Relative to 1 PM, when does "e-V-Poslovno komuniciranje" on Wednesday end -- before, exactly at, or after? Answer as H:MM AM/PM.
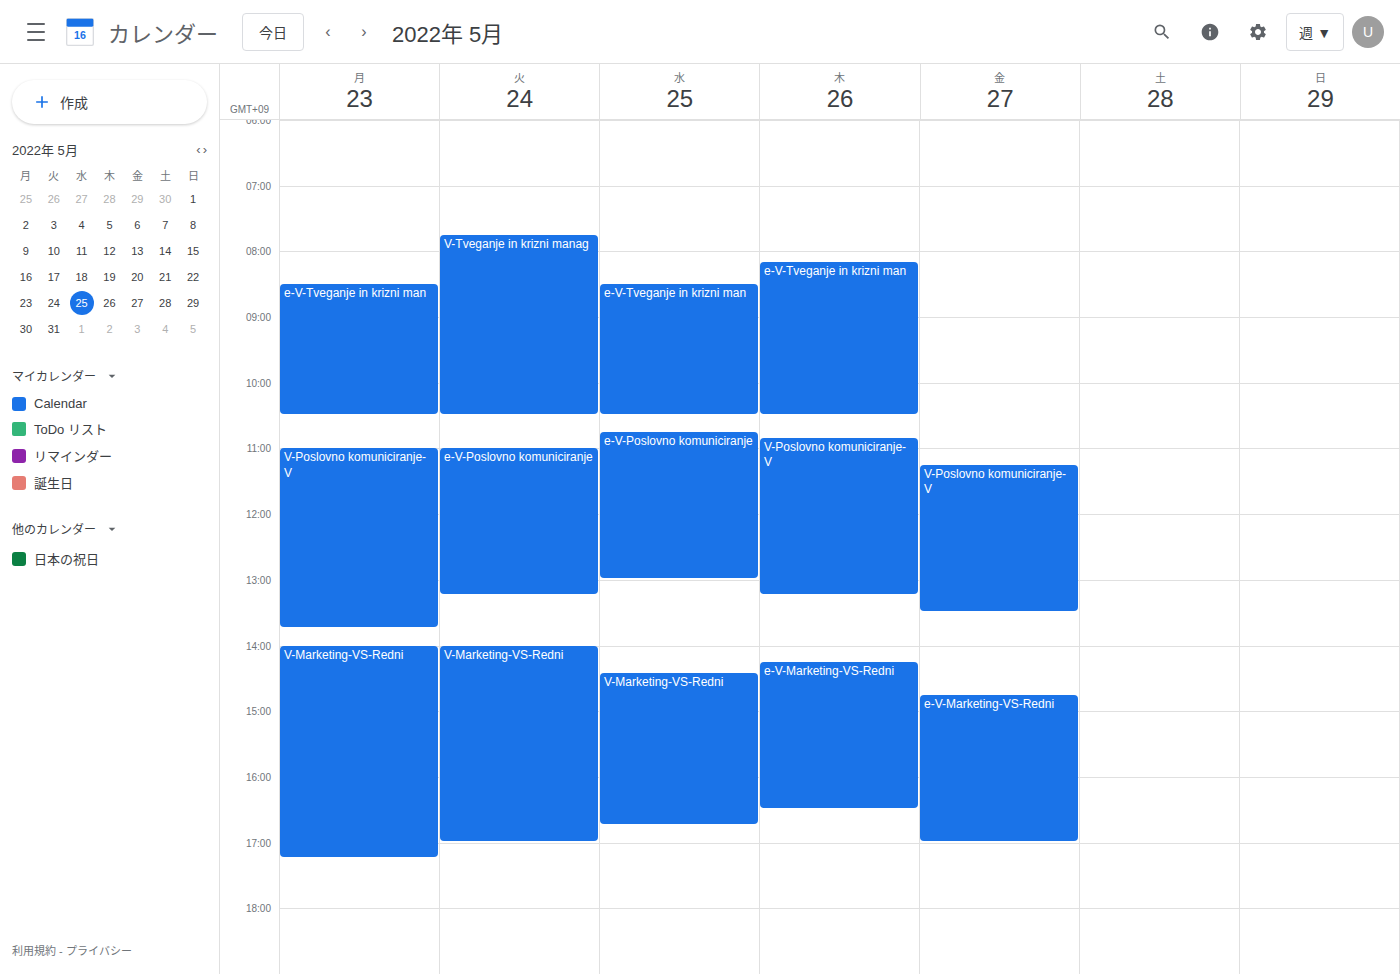
1:00 PM -- exactly at 1 PM, on the 1 PM line.